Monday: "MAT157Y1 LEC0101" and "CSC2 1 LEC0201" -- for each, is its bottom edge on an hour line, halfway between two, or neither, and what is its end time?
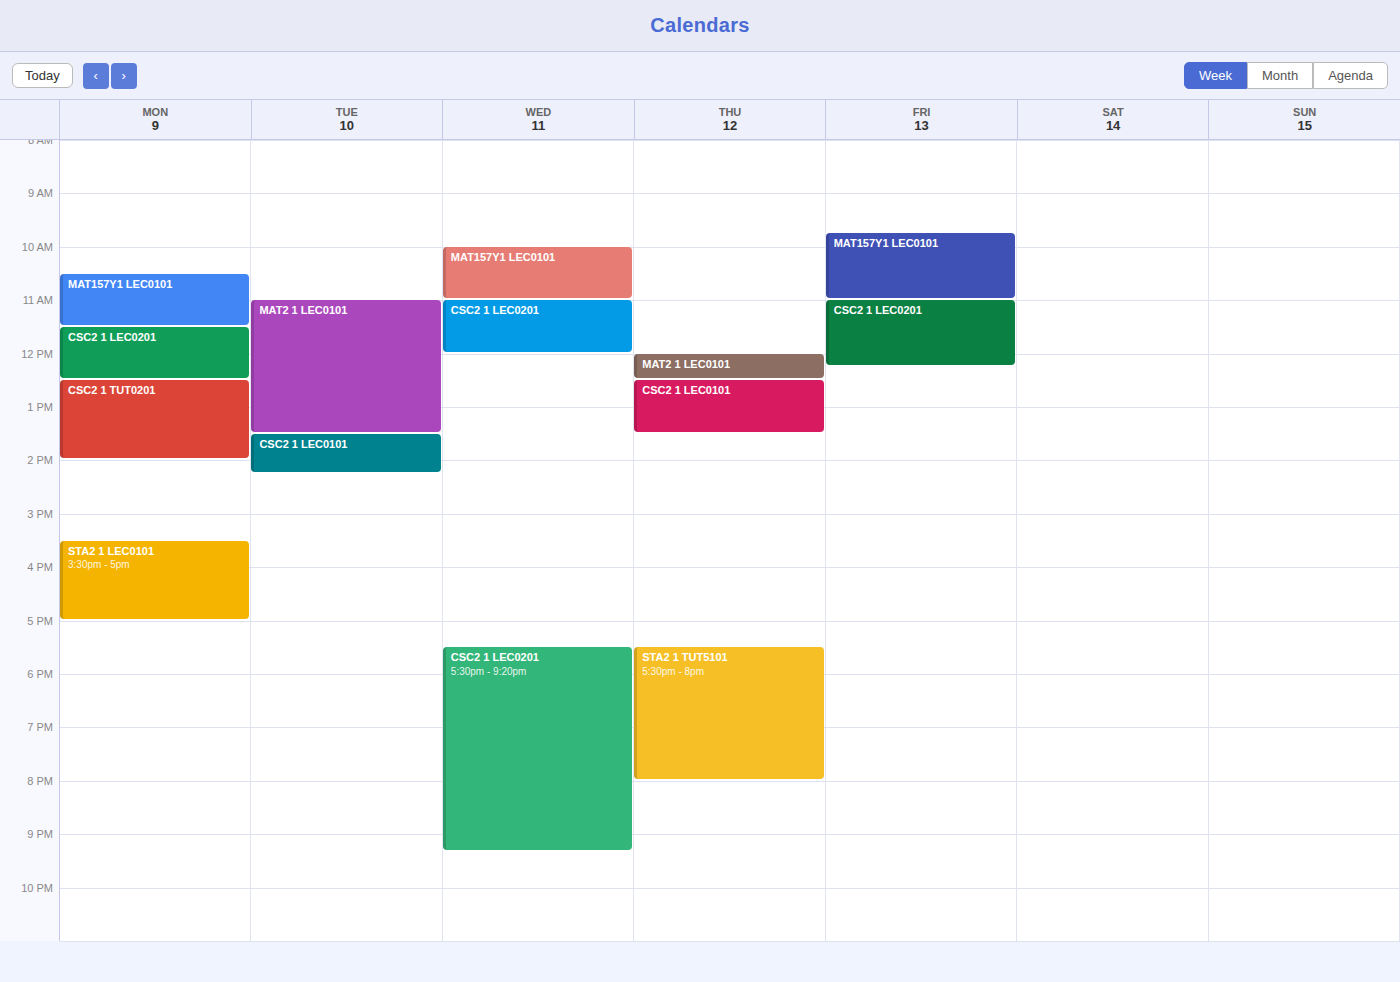
"MAT157Y1 LEC0101": 11:30, halfway between the 11:00 and 12:00 lines. "CSC2 1 LEC0201": 12:30, halfway between the 12:00 and 13:00 lines.